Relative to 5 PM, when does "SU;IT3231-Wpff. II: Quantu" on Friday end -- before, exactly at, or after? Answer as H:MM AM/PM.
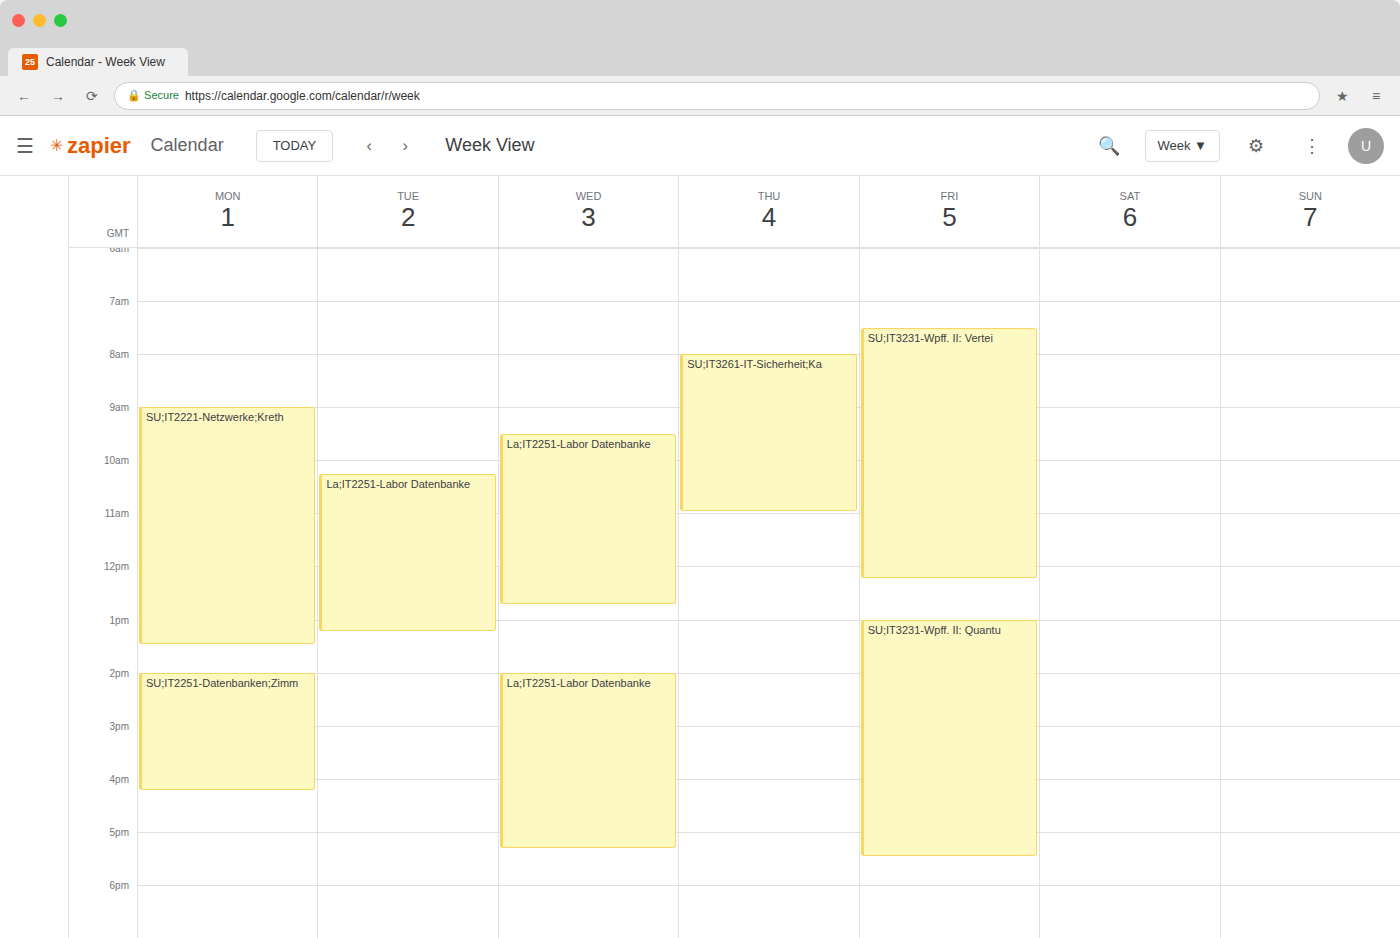
5:30 PM -- after 5 PM, 30 minutes below the 5 PM line.